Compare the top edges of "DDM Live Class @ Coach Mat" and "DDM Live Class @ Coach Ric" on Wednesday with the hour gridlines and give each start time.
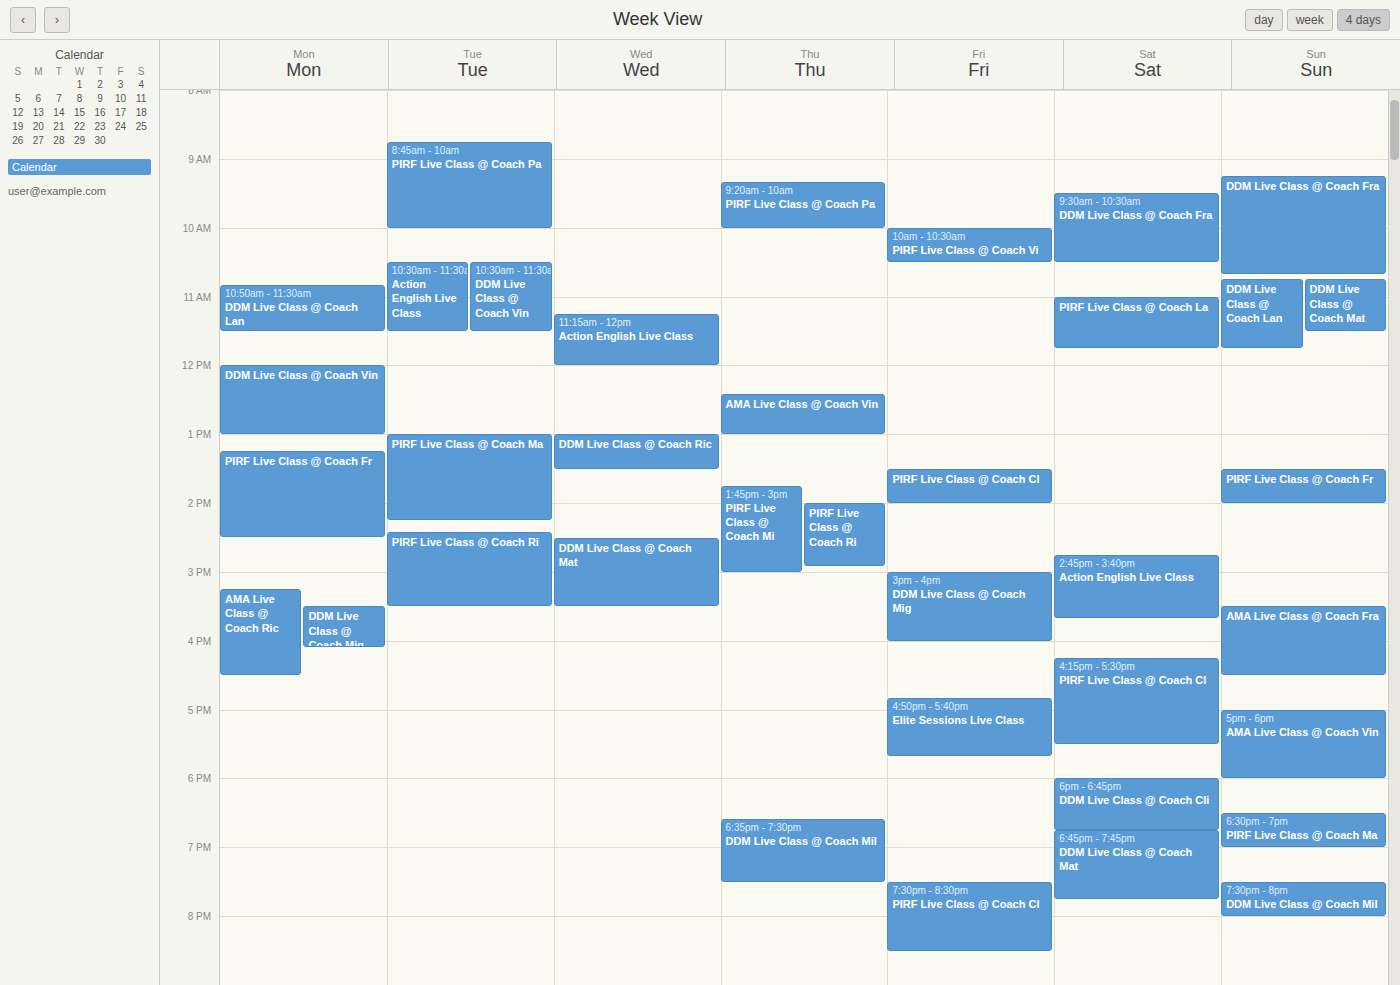
"DDM Live Class @ Coach Mat": 2:30 PM, halfway between the 2 PM and 3 PM lines. "DDM Live Class @ Coach Ric": 1:00 PM, exactly on the 1 PM line.